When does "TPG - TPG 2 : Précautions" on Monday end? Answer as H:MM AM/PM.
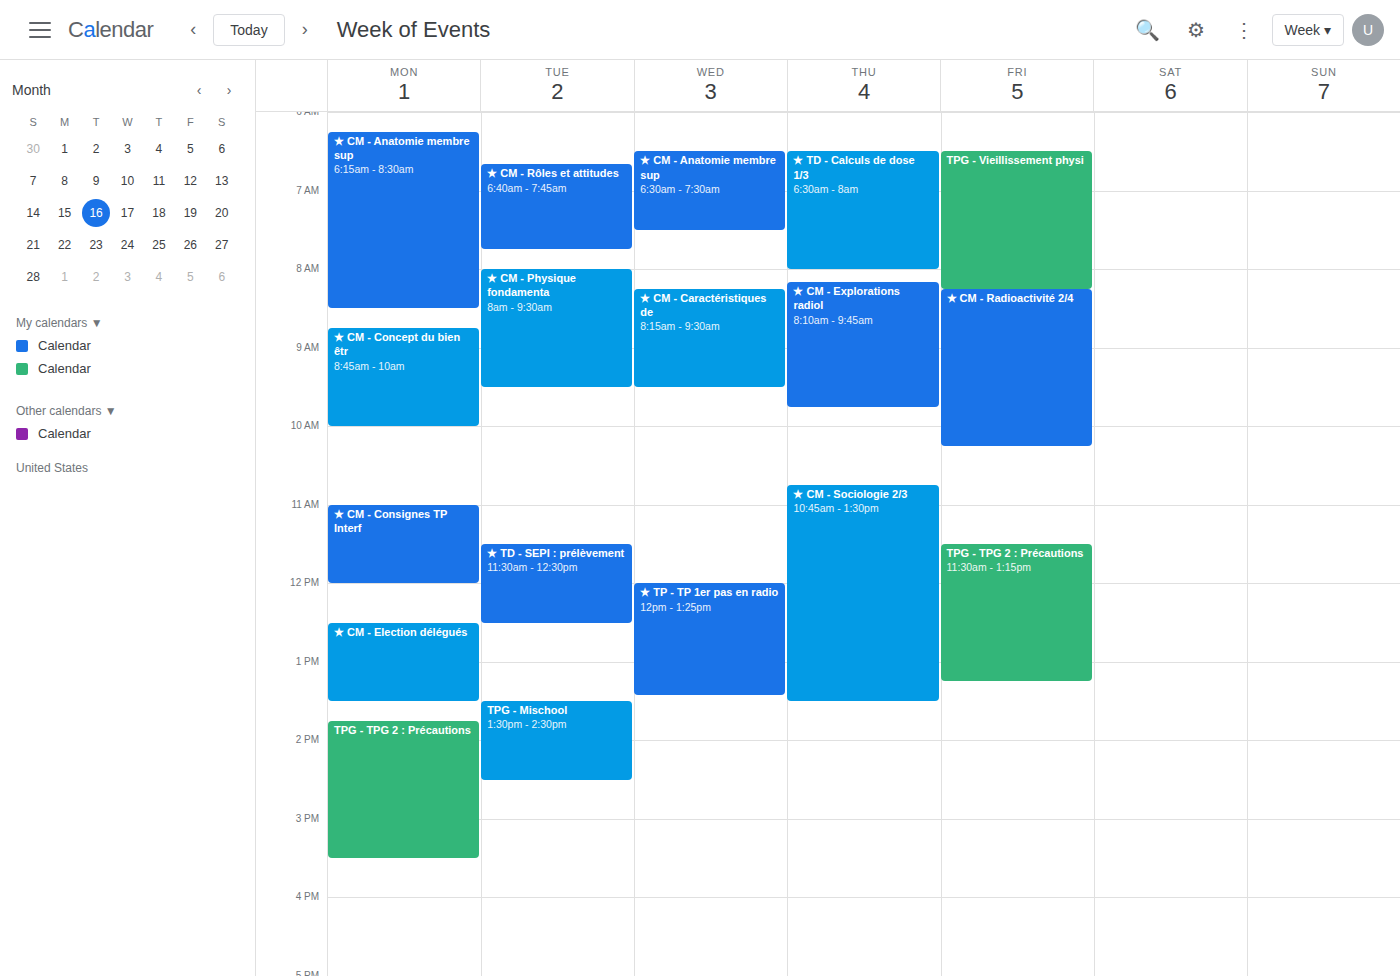
3:30 PM